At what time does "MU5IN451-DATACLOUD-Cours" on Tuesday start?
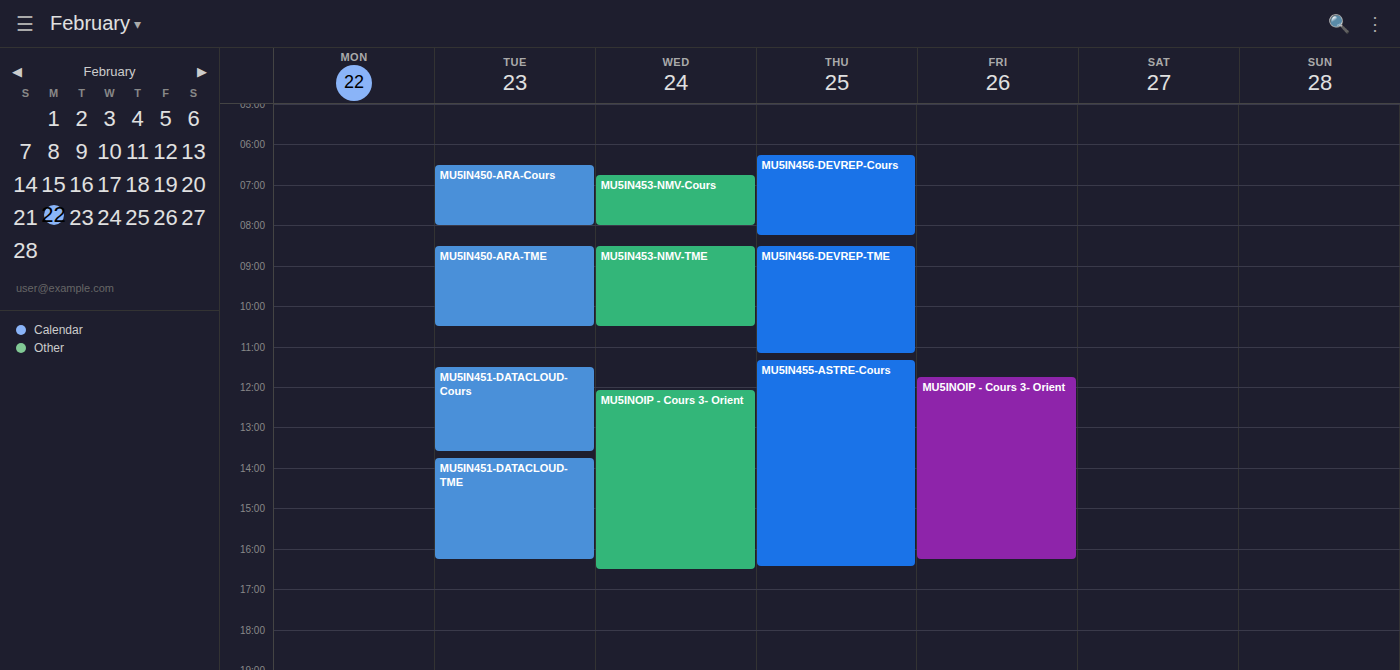
11:30 AM